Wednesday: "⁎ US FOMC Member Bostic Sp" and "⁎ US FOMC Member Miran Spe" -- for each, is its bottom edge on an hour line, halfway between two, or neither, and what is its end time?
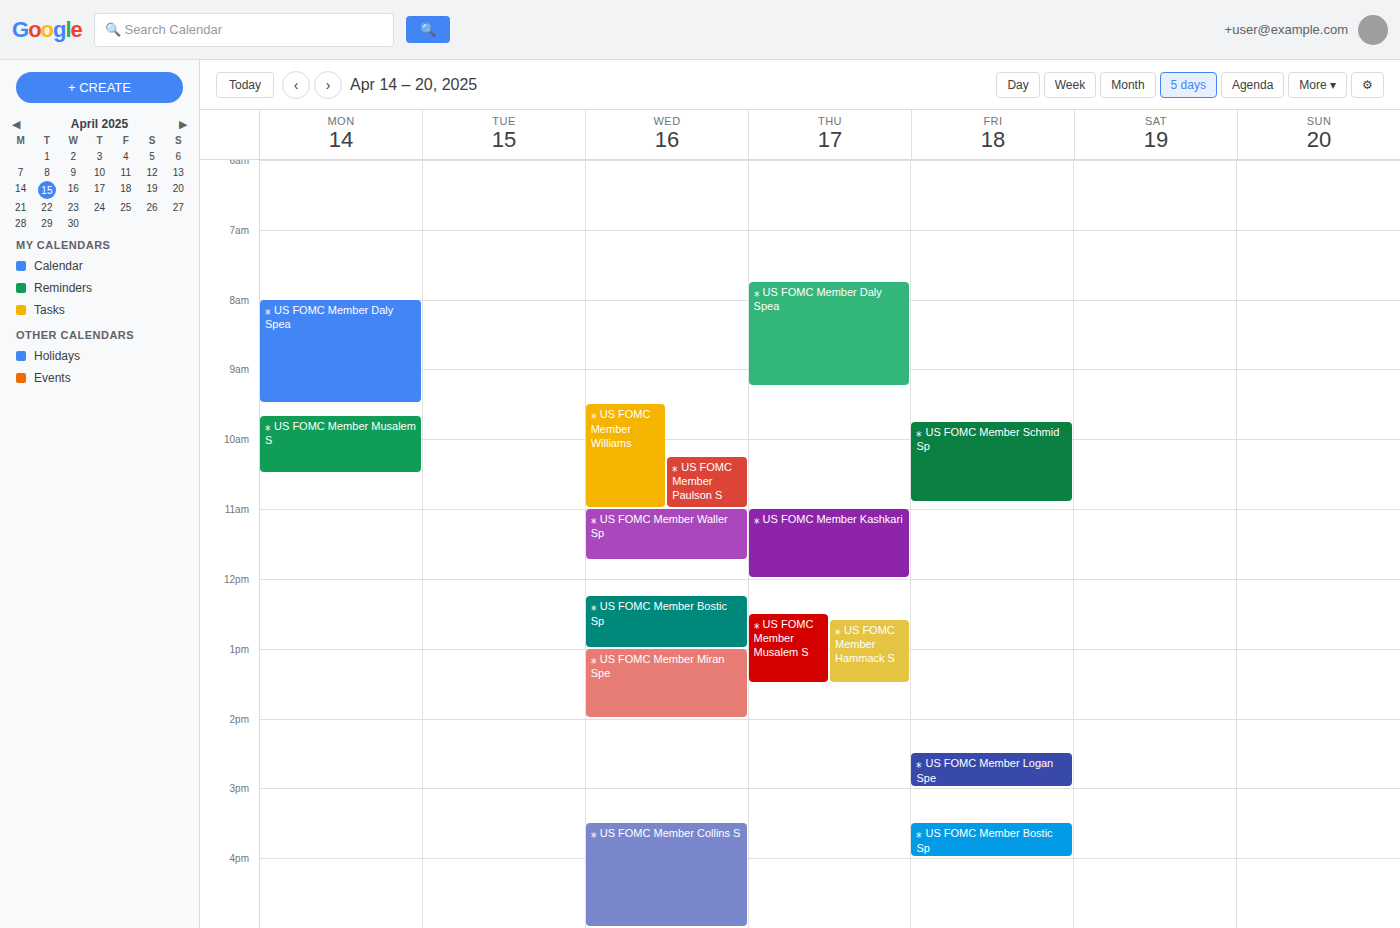
"⁎ US FOMC Member Bostic Sp": 1:00 PM, exactly on the 1 PM line. "⁎ US FOMC Member Miran Spe": 2:00 PM, exactly on the 2 PM line.